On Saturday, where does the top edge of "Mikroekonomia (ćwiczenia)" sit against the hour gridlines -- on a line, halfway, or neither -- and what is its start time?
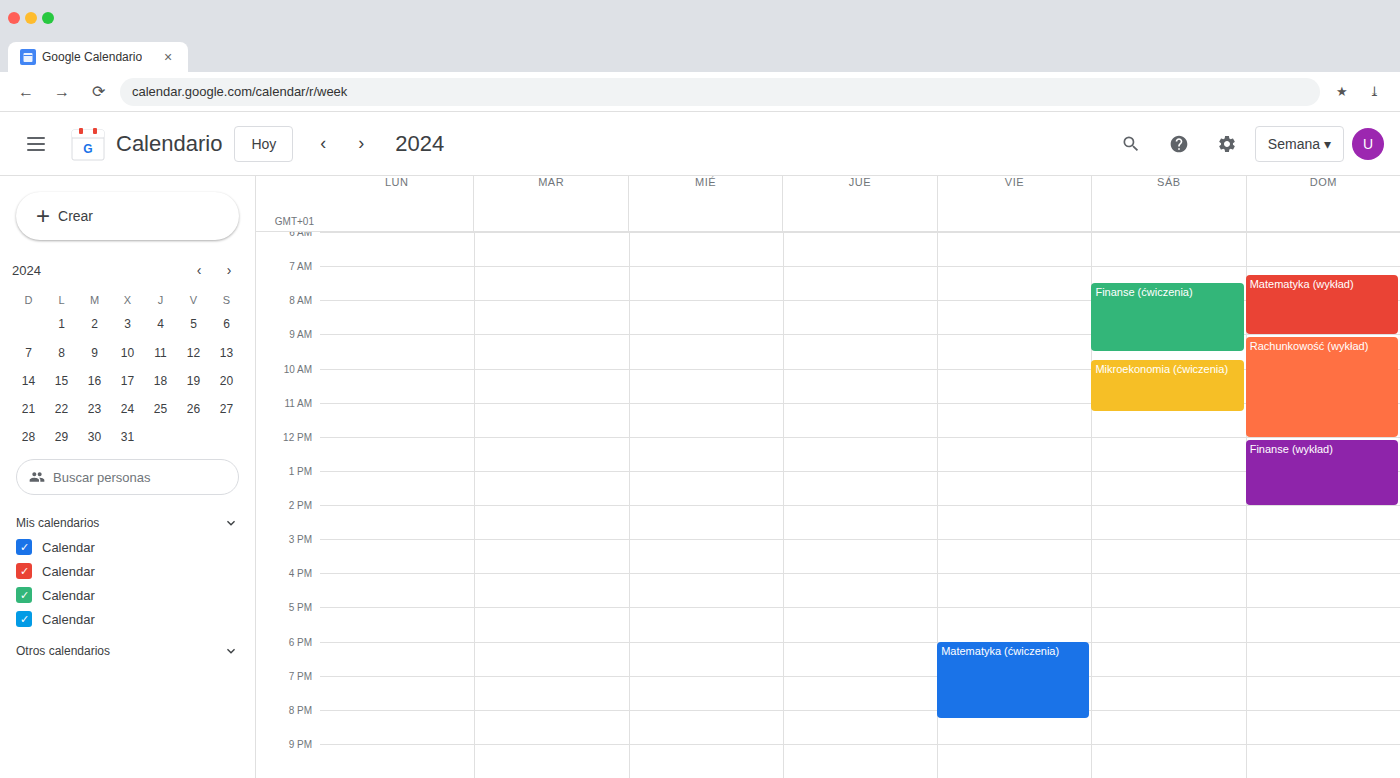
09:45 -- neither: three quarters of the way from the 09:00 line to the 10:00 line.